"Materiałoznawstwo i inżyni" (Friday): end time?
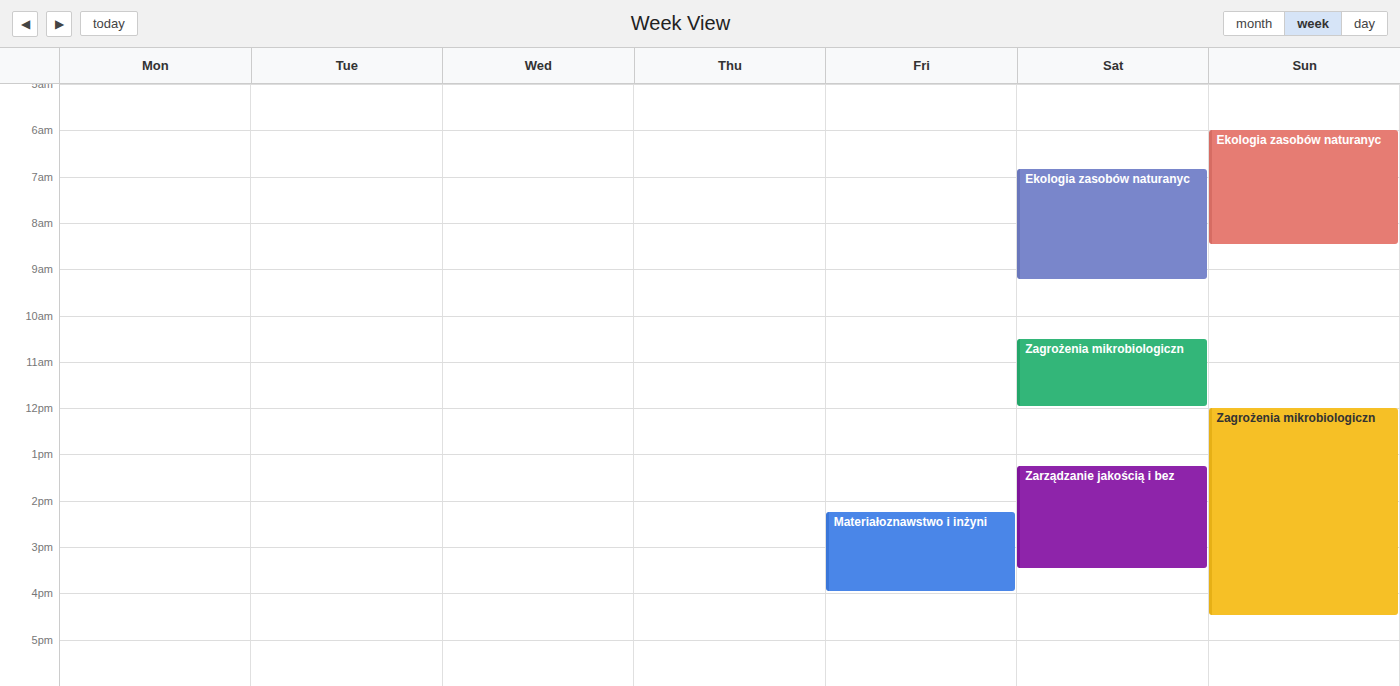
4:00 PM